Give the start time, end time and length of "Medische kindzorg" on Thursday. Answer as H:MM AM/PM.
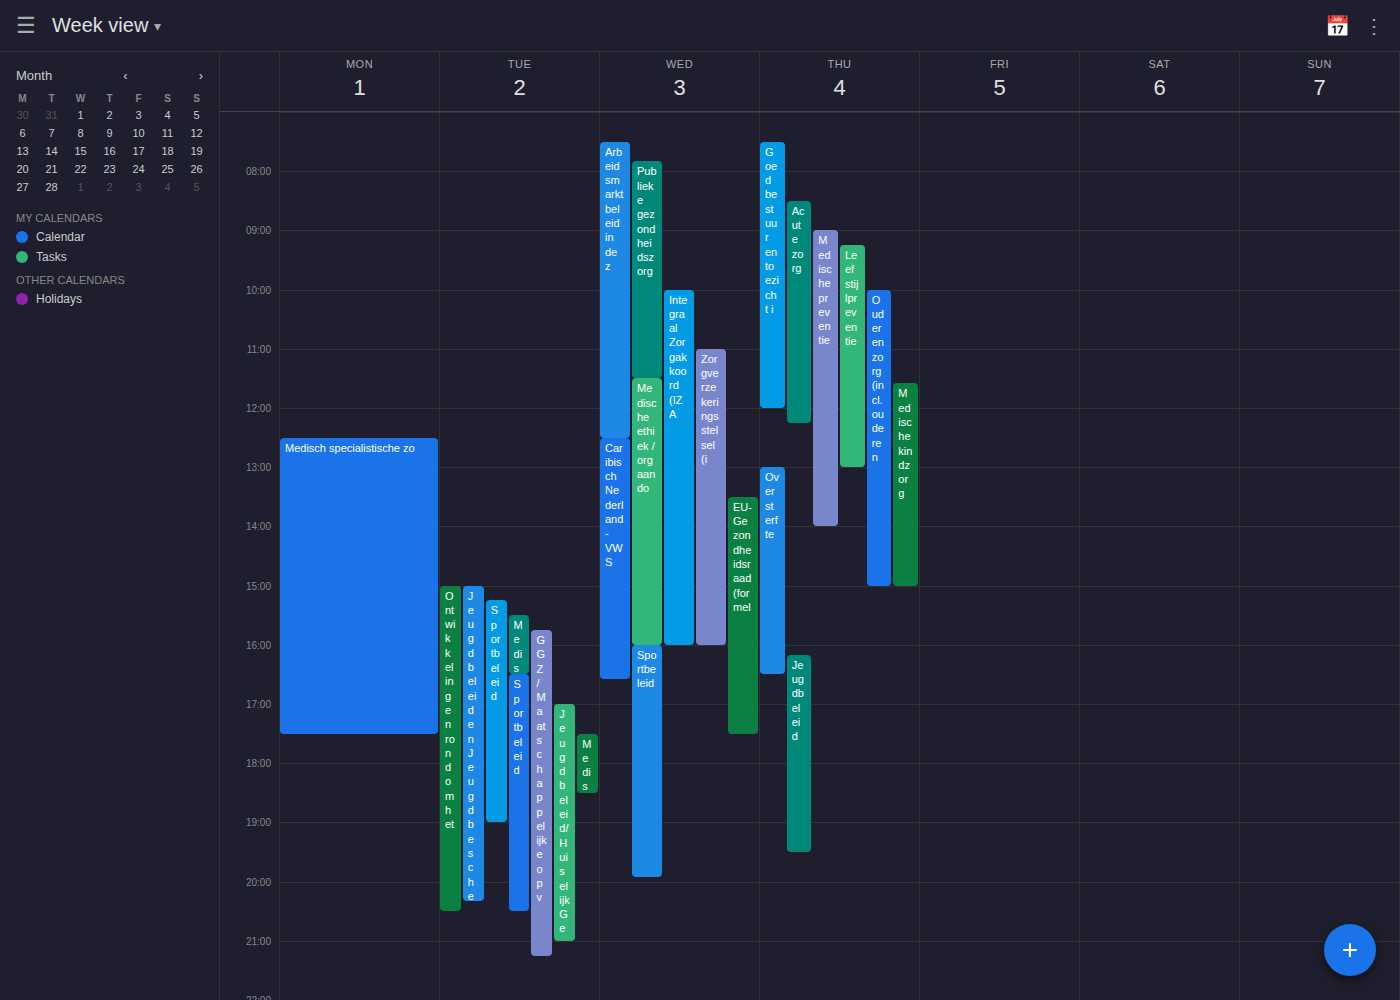
11:35 AM to 3:00 PM, 3 hours 25 minutes